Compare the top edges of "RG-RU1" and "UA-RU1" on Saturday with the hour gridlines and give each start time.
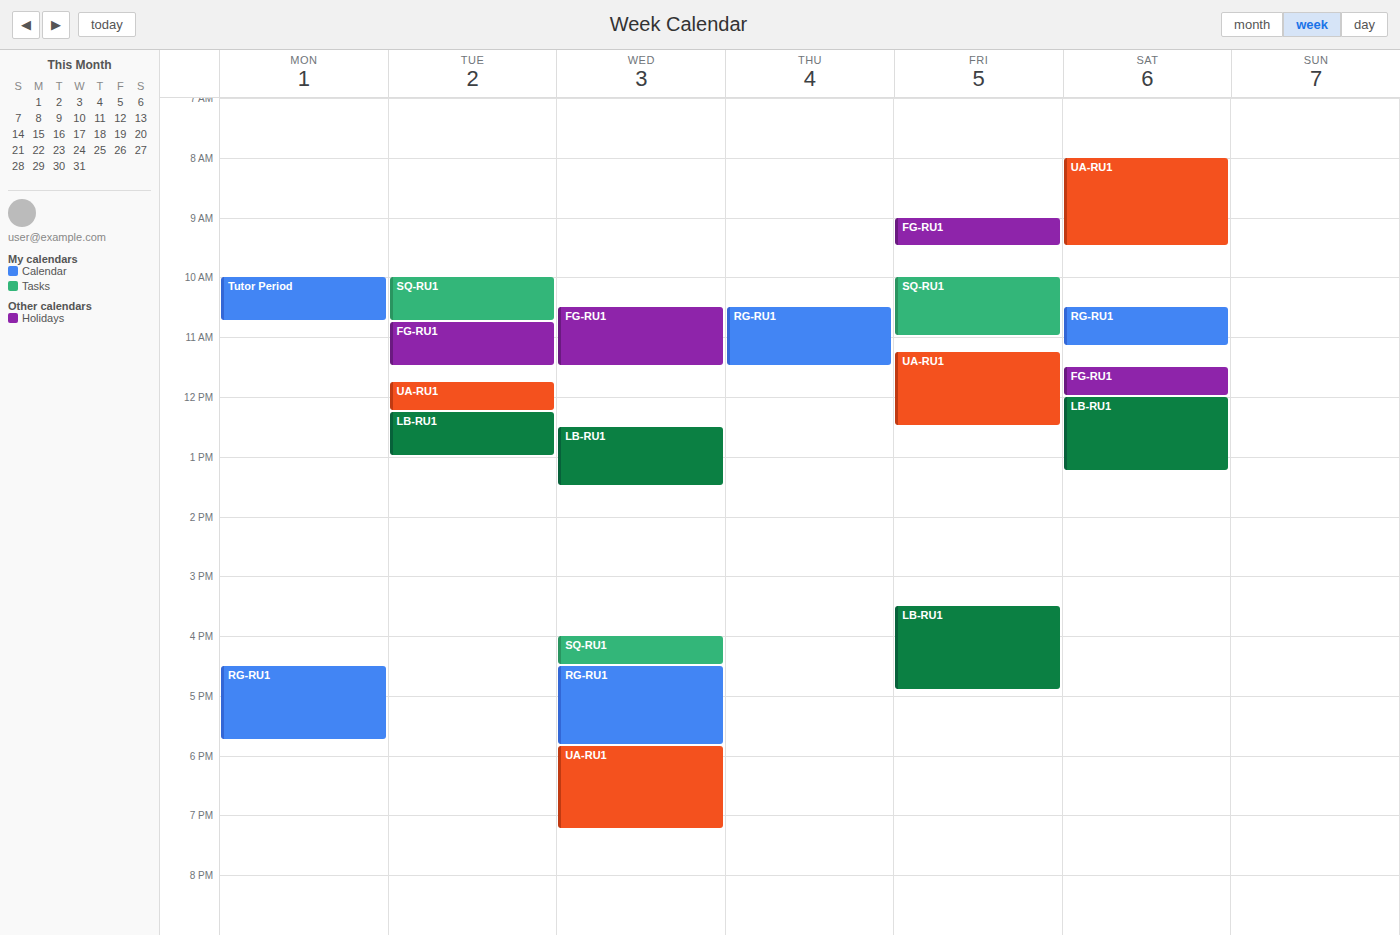
"RG-RU1": 10:30 AM, halfway between the 10 AM and 11 AM lines. "UA-RU1": 8:00 AM, exactly on the 8 AM line.